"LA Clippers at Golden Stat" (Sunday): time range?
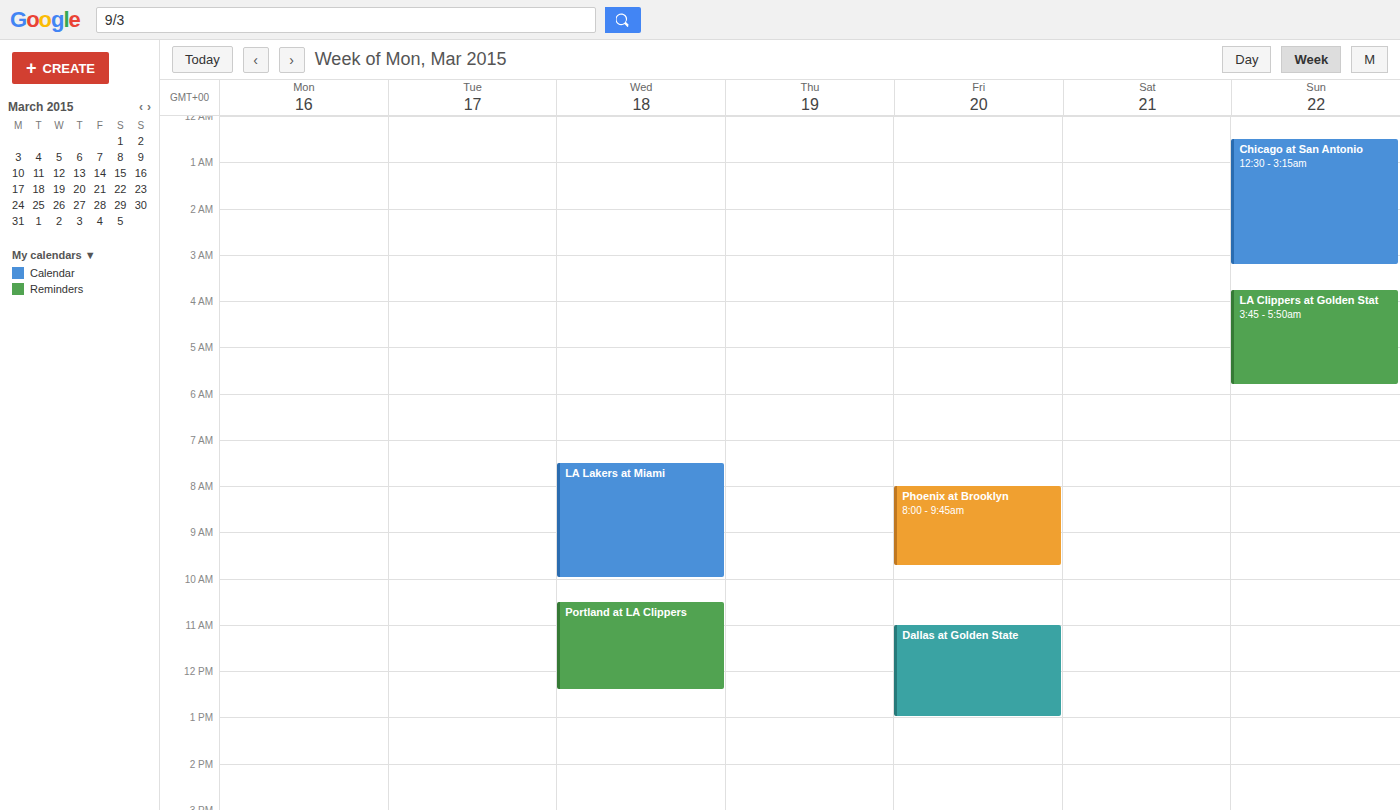
3:45 AM to 5:50 AM